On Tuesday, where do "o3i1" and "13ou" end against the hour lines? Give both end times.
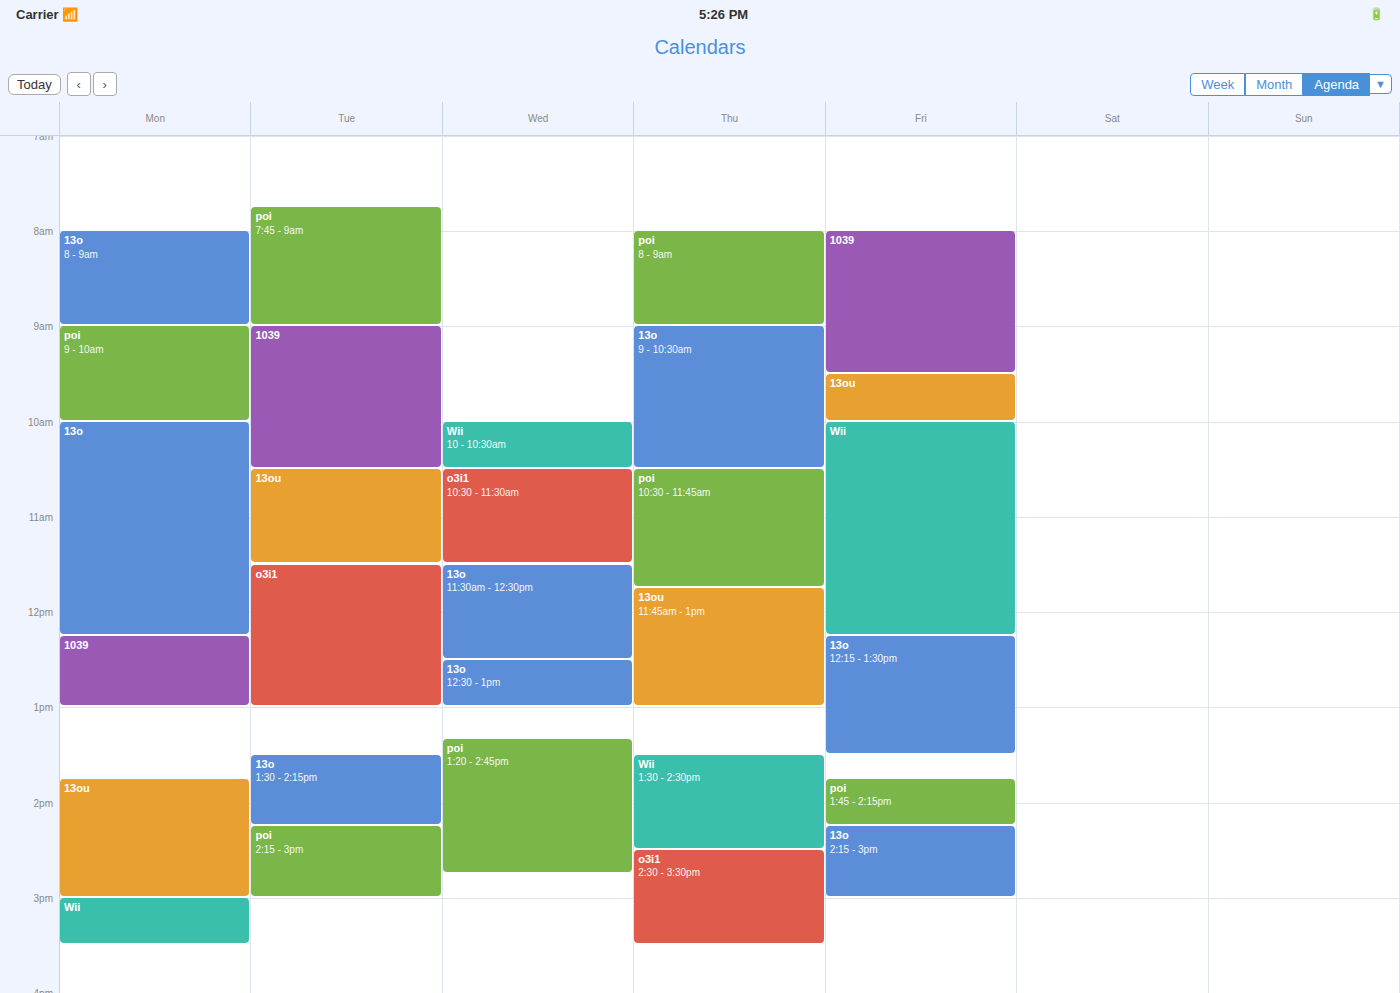
"o3i1": 1:00 PM, exactly on the 1 PM line. "13ou": 11:30 AM, halfway between the 11 AM and 12 PM lines.